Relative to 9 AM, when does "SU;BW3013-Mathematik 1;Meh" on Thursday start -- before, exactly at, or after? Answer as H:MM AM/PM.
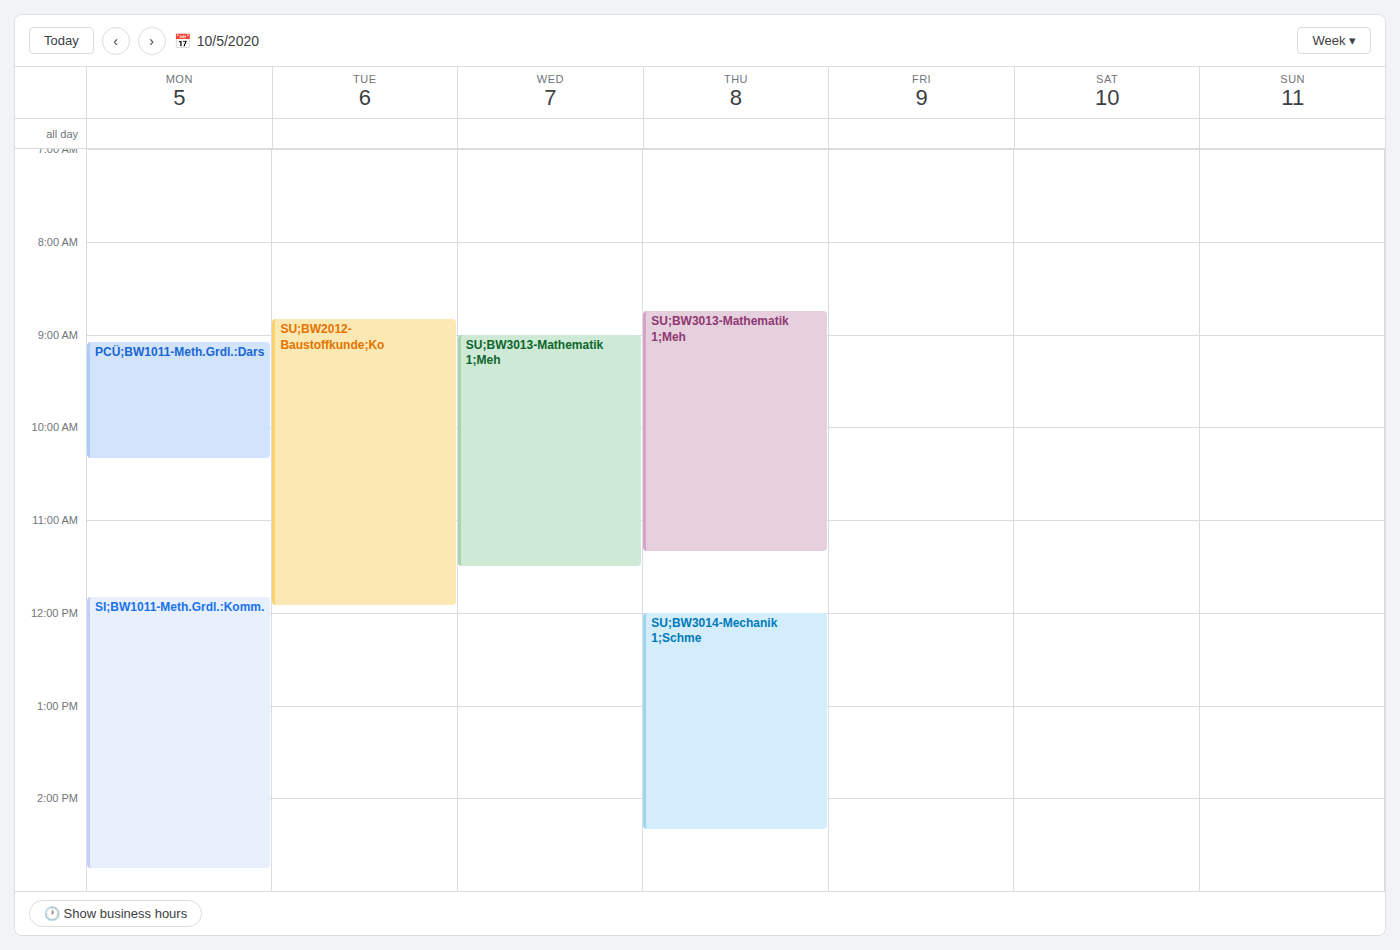
8:45 AM -- before 9 AM, 15 minutes above the 9 AM line.